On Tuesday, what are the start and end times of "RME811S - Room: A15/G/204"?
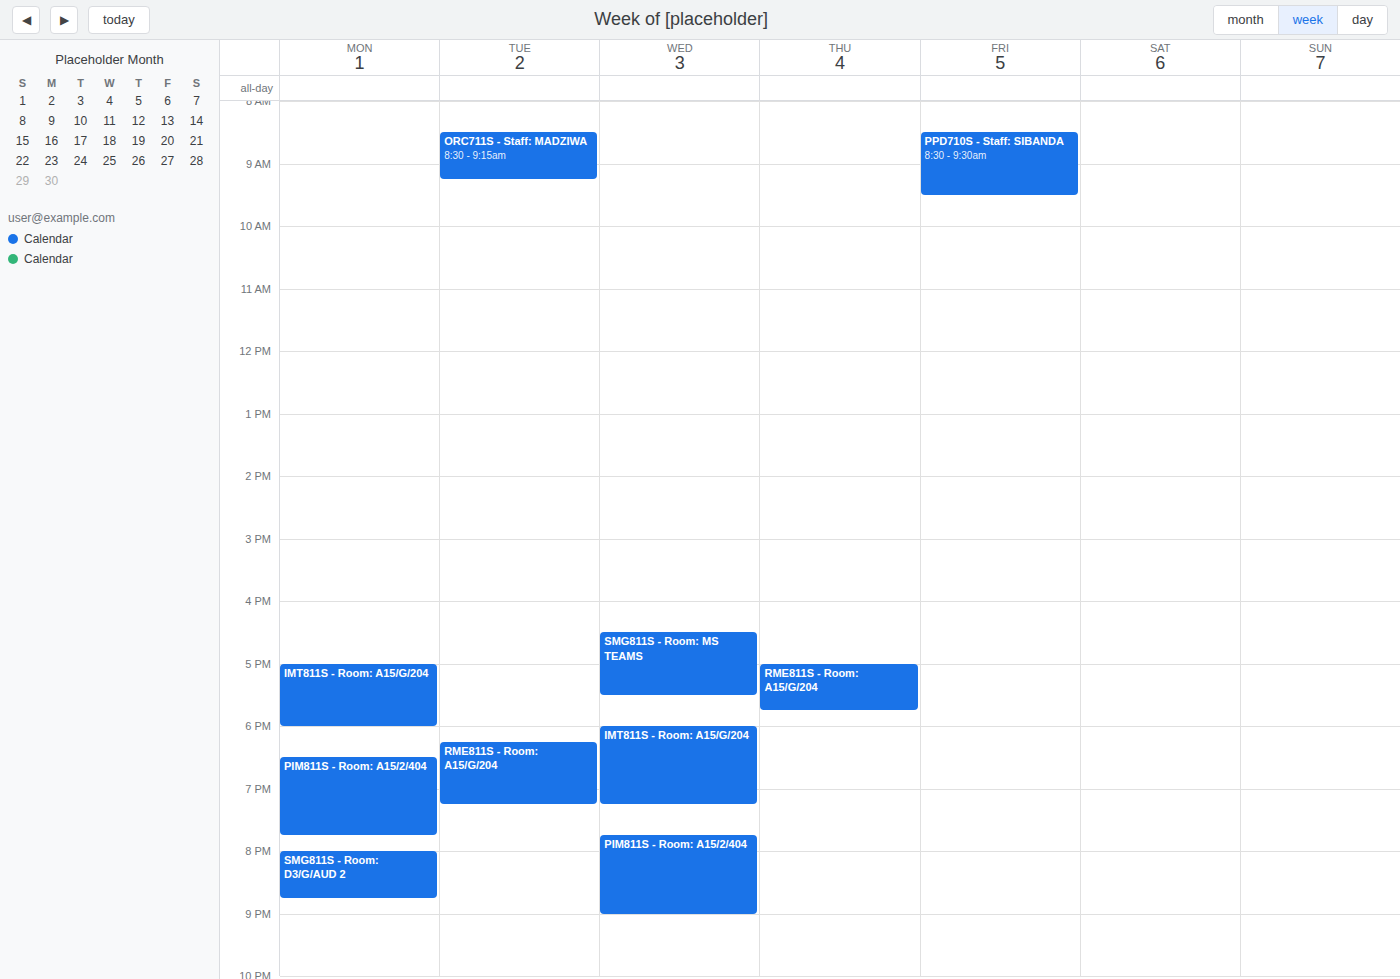
6:15 PM to 7:15 PM